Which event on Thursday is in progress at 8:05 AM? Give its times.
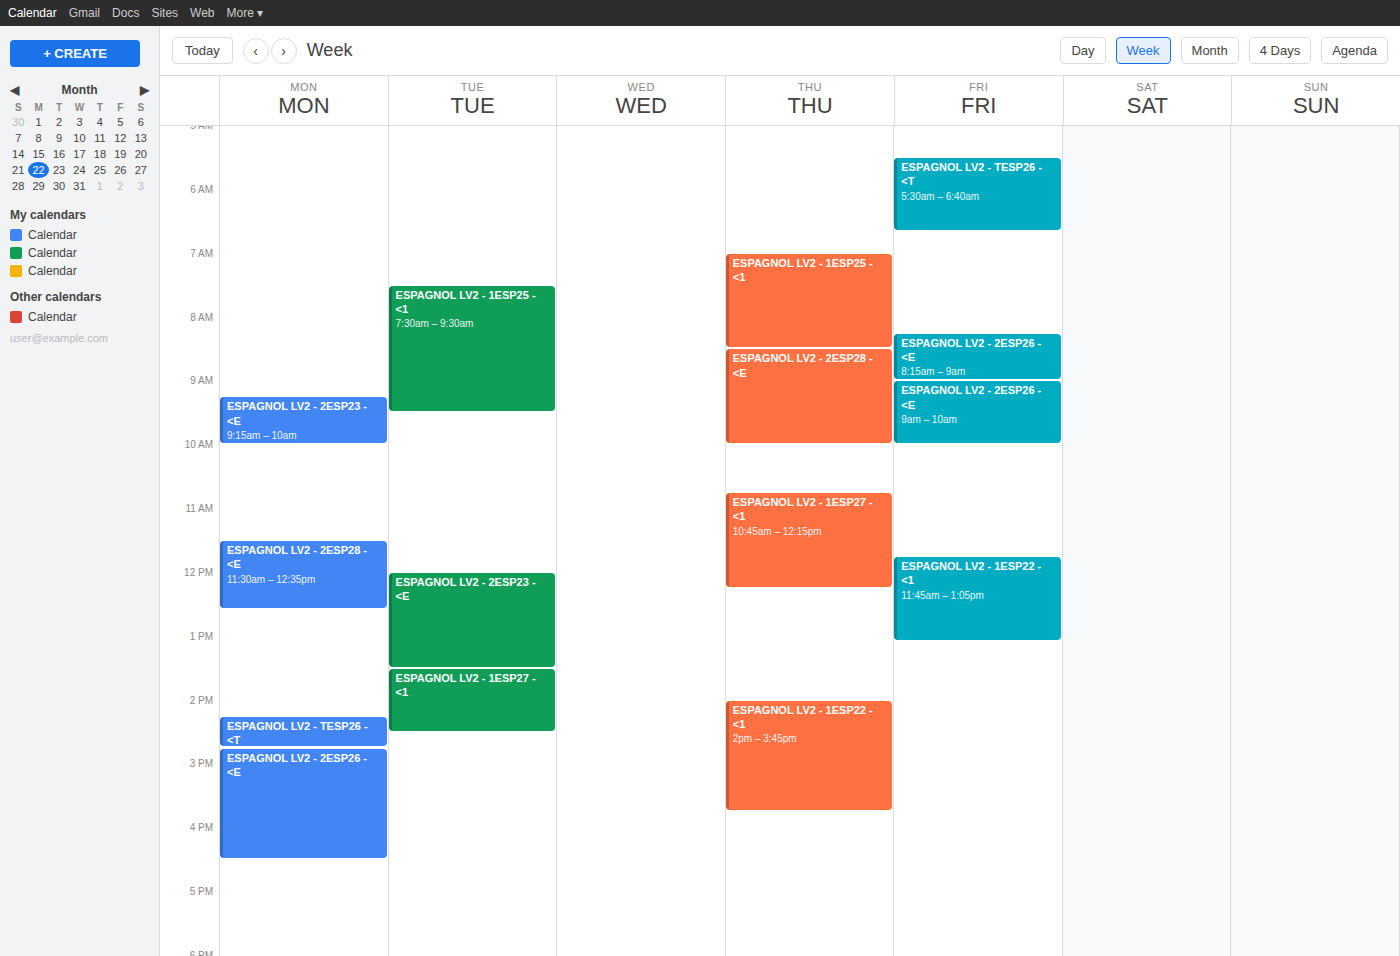
"ESPAGNOL LV2 - 1ESP25 - <1", 7:00 AM to 8:30 AM